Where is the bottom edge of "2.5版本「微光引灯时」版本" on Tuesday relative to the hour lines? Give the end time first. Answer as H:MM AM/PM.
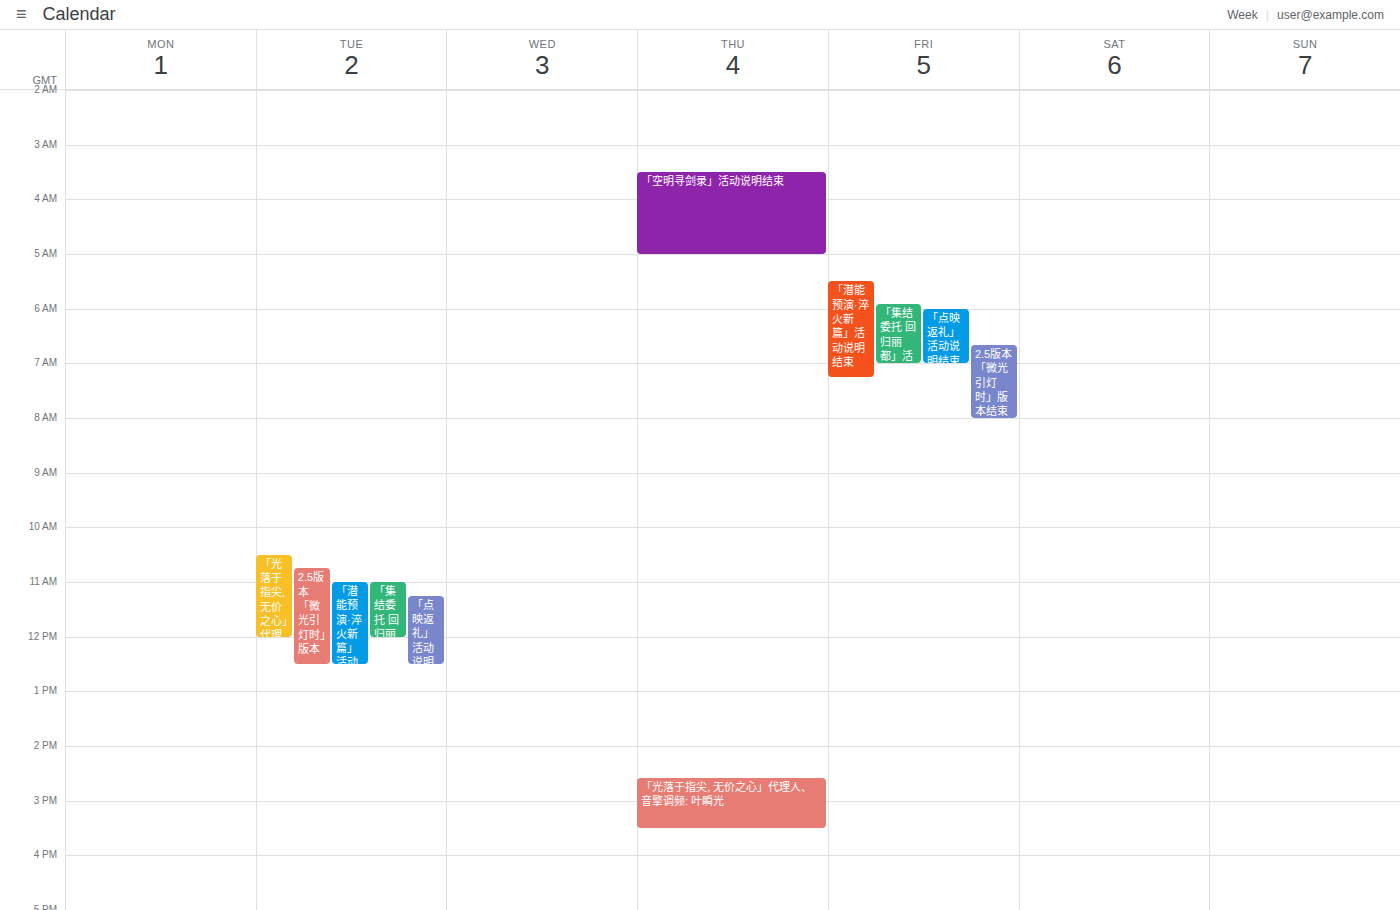
12:30 PM -- halfway between the 12 PM and 1 PM lines.